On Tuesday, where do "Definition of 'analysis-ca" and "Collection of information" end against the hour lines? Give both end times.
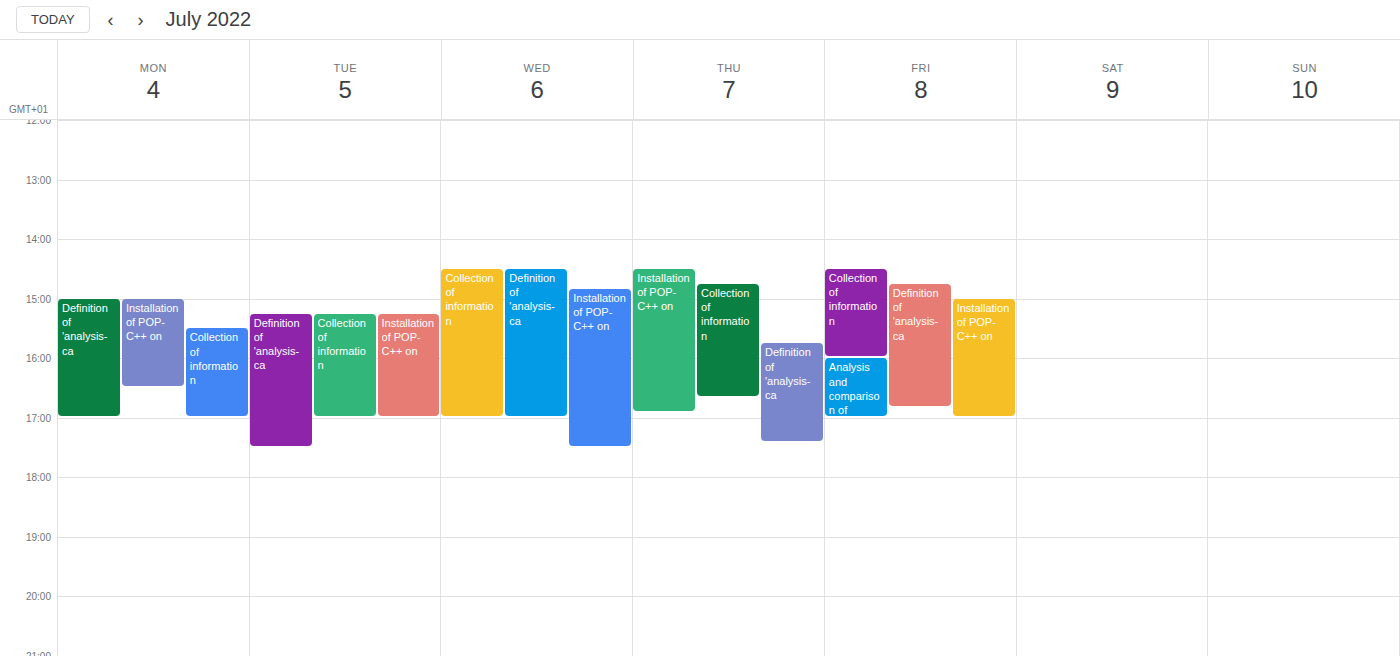
"Definition of 'analysis-ca": 5:30 PM, halfway between the 5 PM and 6 PM lines. "Collection of information": 5:00 PM, exactly on the 5 PM line.